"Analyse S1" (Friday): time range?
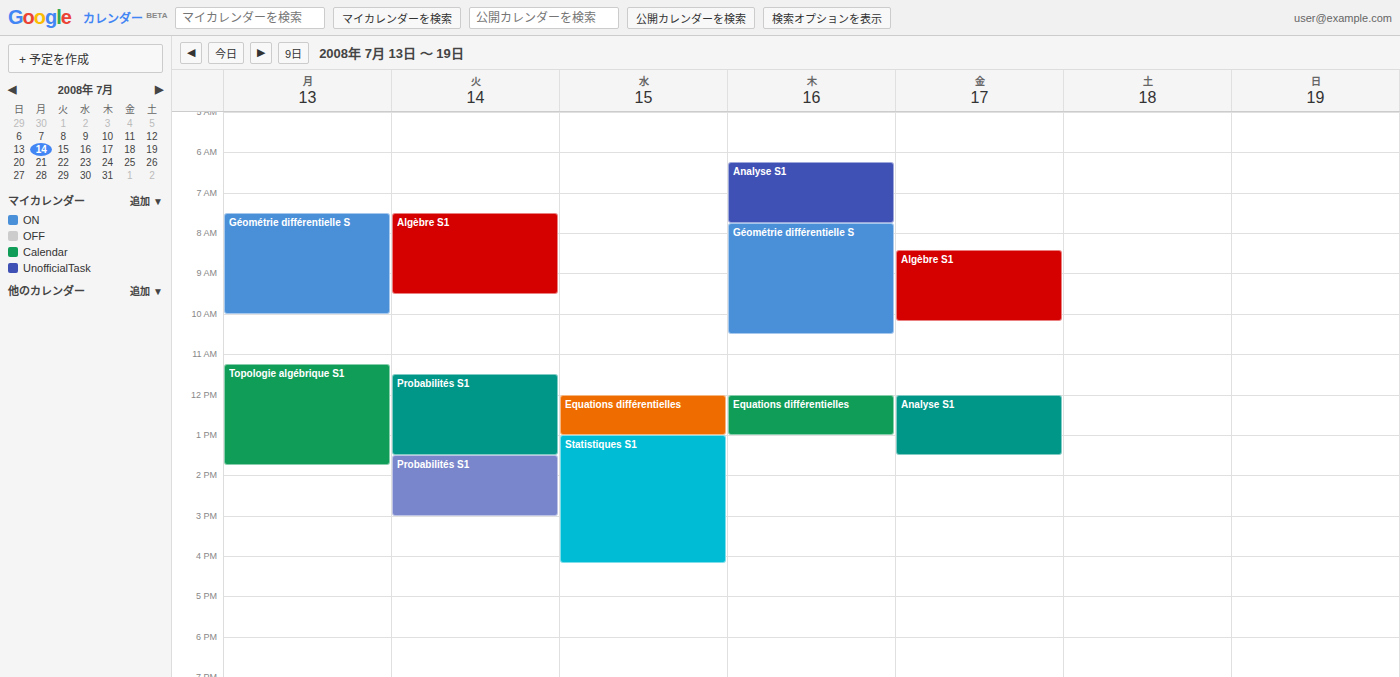
12:00 to 13:30